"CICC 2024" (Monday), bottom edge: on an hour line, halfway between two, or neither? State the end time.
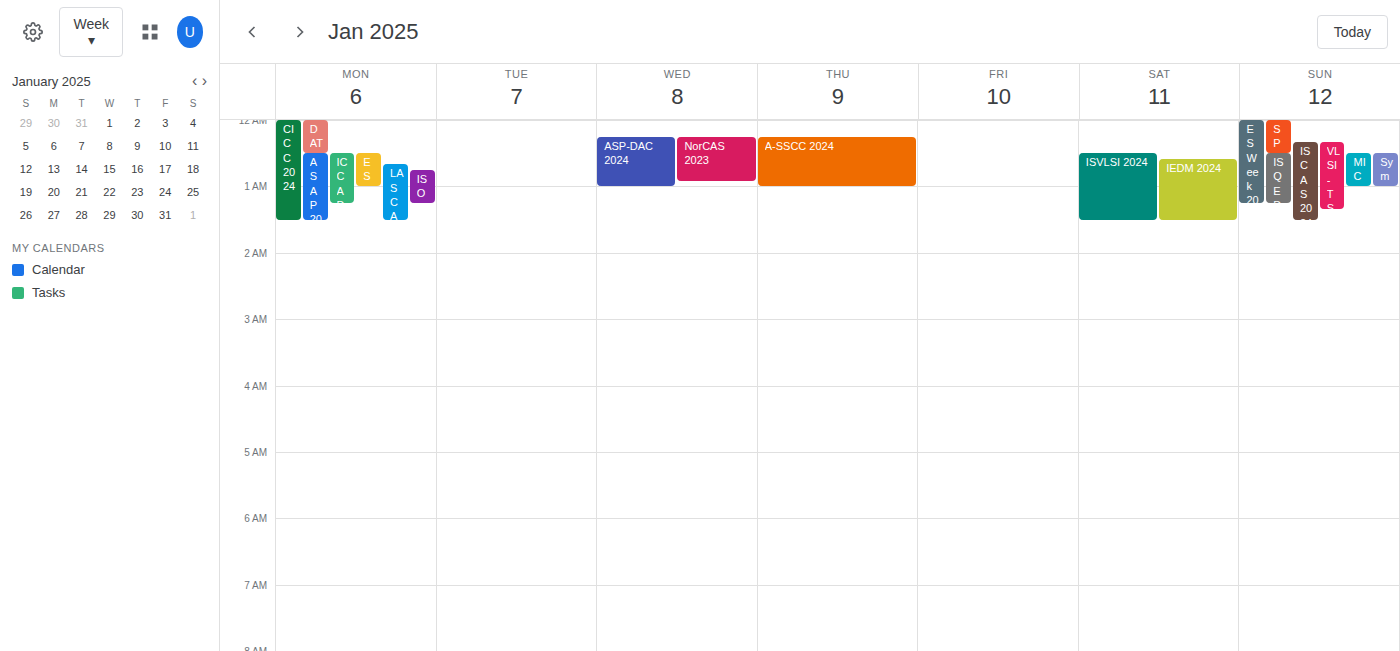
01:30 -- halfway between the 01:00 and 02:00 lines.